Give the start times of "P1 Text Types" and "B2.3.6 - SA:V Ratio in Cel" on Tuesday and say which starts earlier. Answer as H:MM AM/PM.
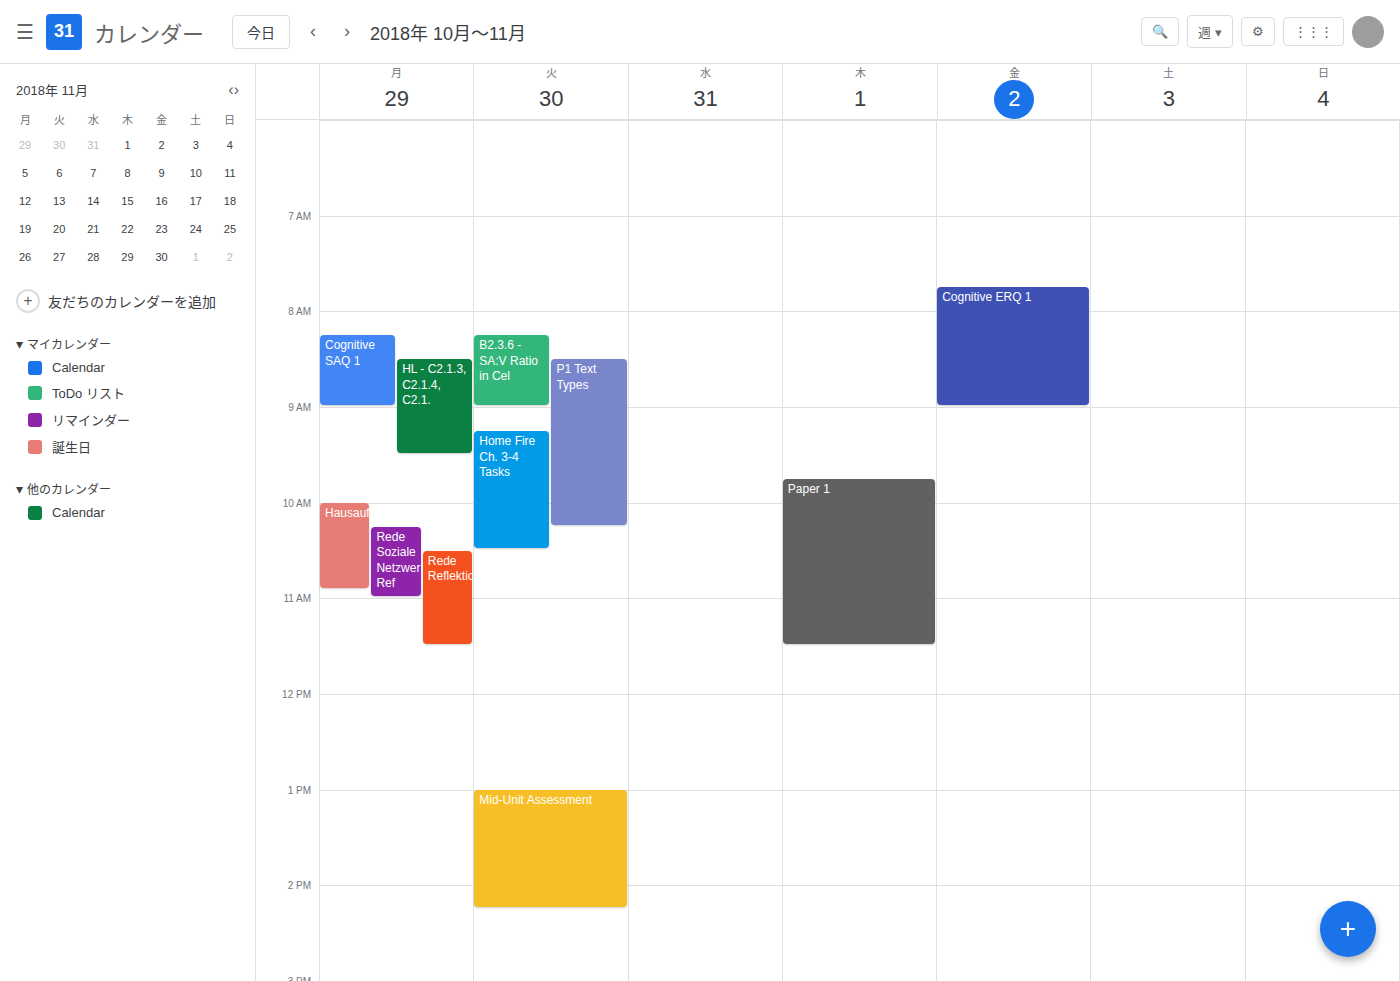
"B2.3.6 - SA:V Ratio in Cel" 8:15 AM; "P1 Text Types" 8:30 AM.